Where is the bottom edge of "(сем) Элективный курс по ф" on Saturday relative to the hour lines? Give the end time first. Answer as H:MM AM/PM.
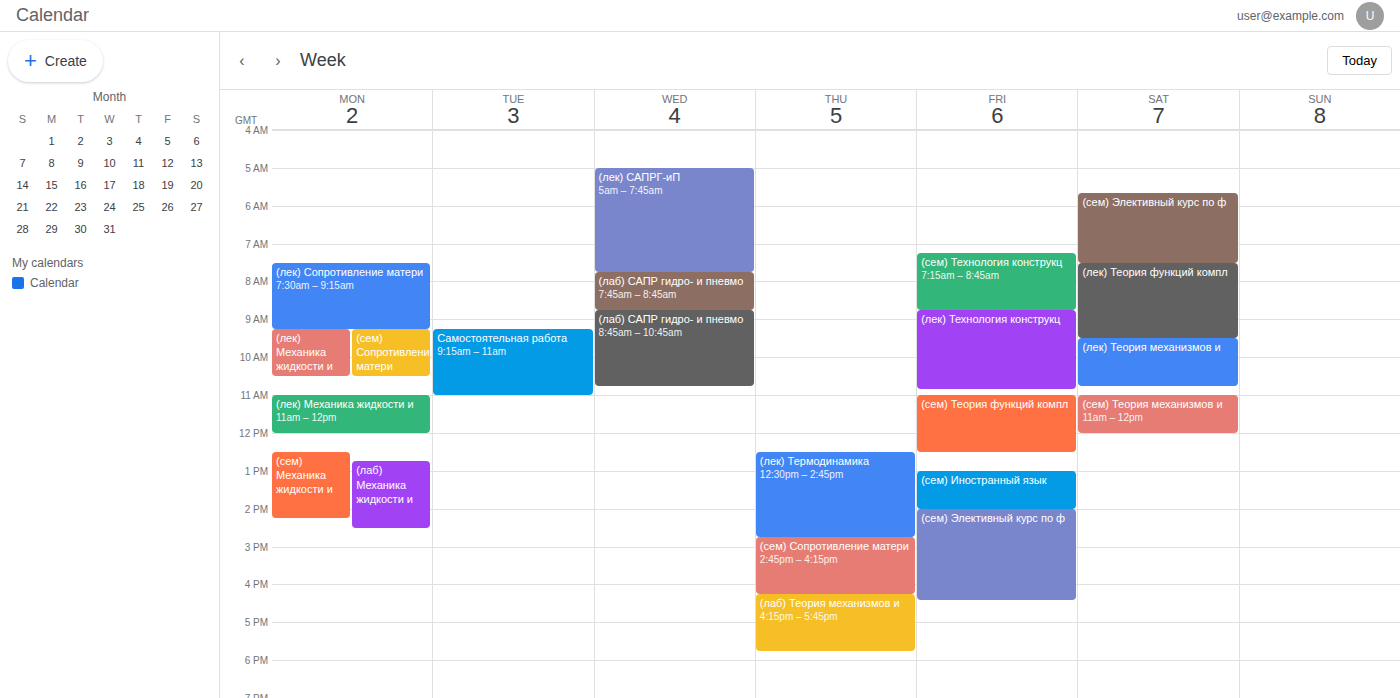
7:30 AM -- halfway between the 7 AM and 8 AM lines.